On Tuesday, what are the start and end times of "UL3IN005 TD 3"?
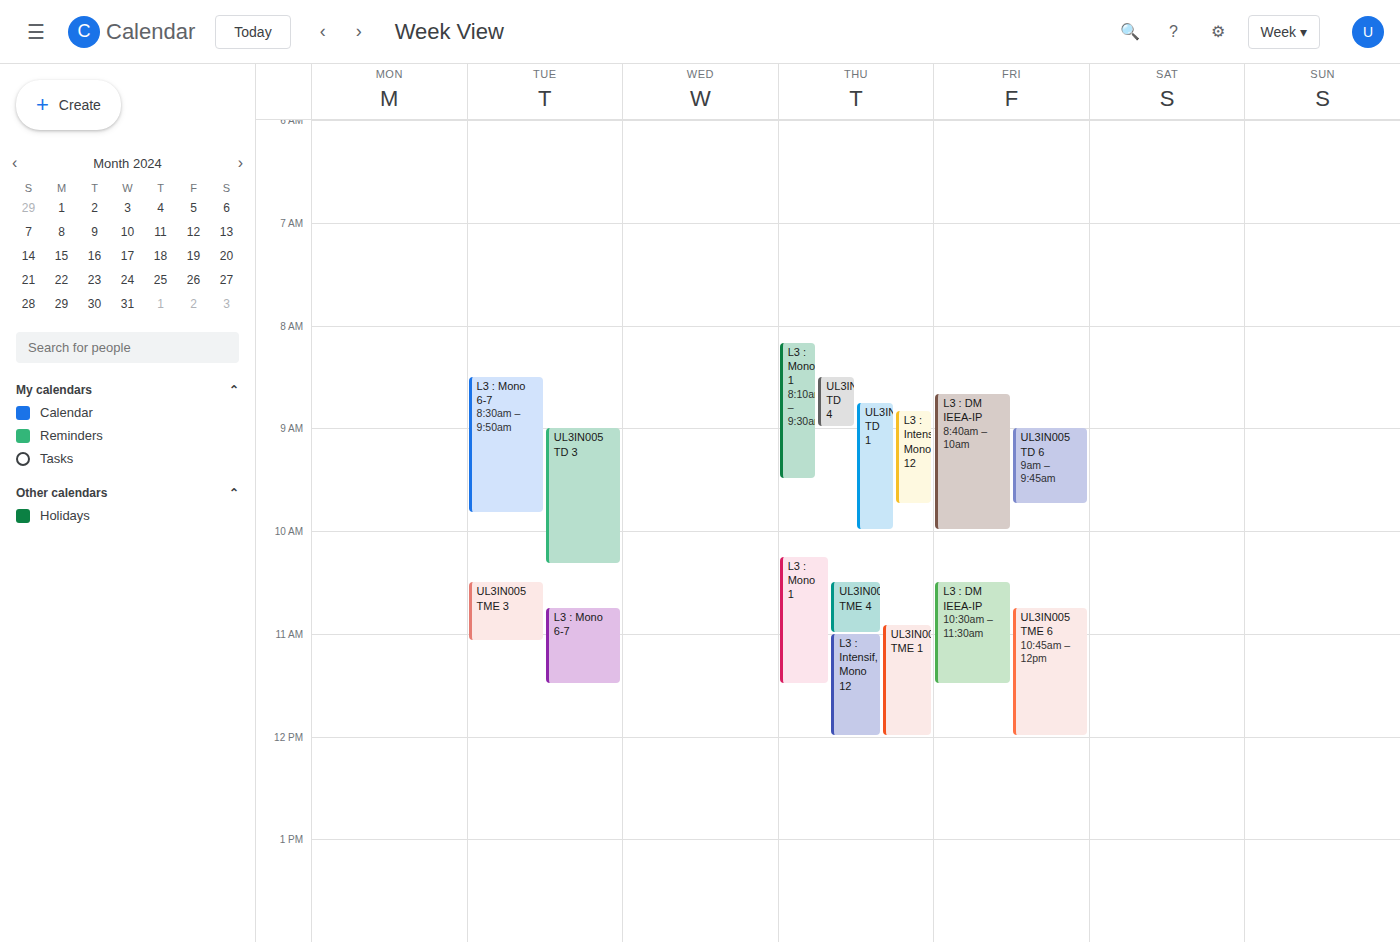
09:00 to 10:20